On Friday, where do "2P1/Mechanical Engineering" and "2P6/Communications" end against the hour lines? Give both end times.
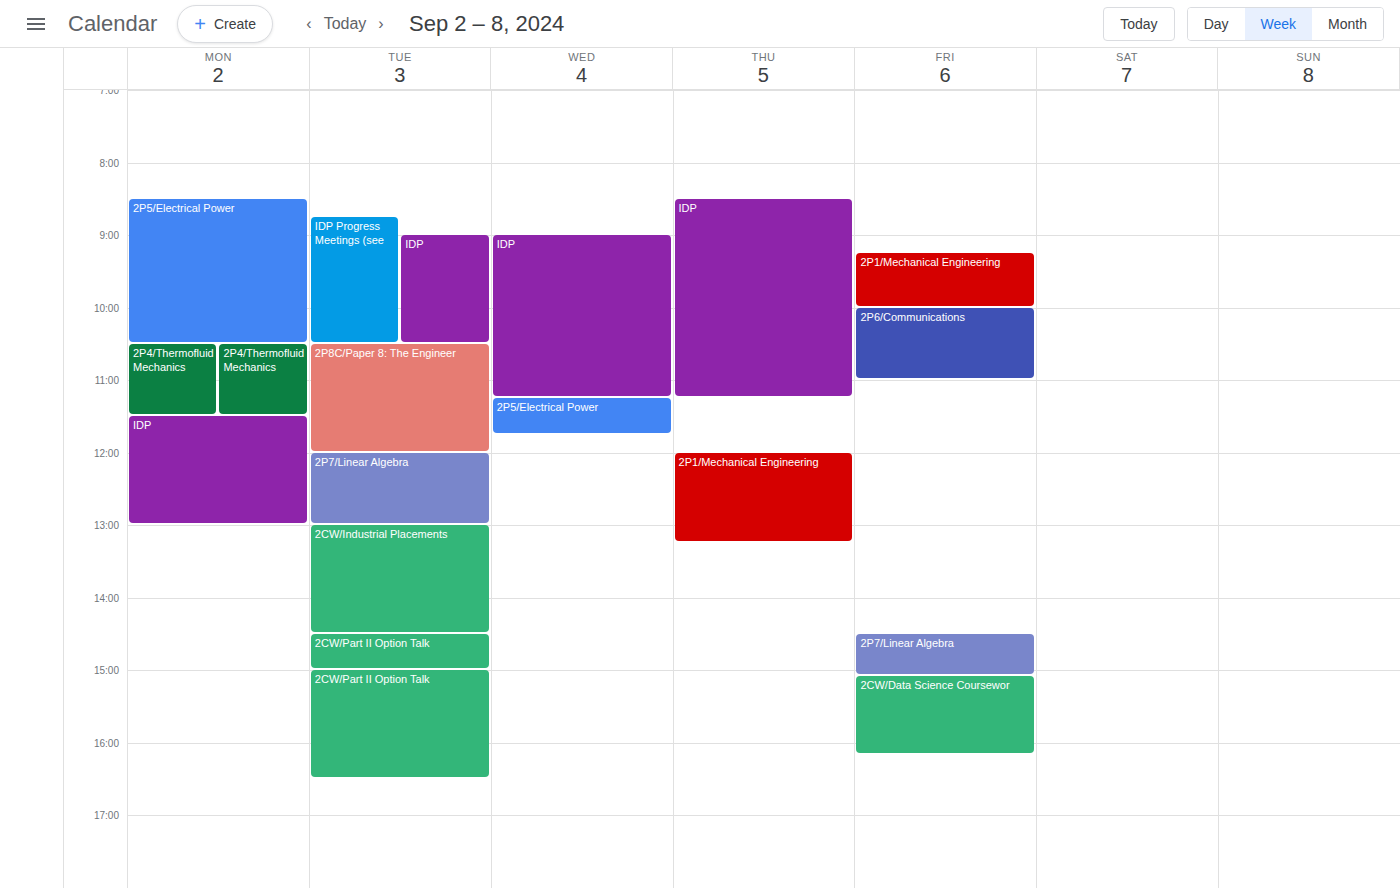
"2P1/Mechanical Engineering": 10:00 AM, exactly on the 10 AM line. "2P6/Communications": 11:00 AM, exactly on the 11 AM line.